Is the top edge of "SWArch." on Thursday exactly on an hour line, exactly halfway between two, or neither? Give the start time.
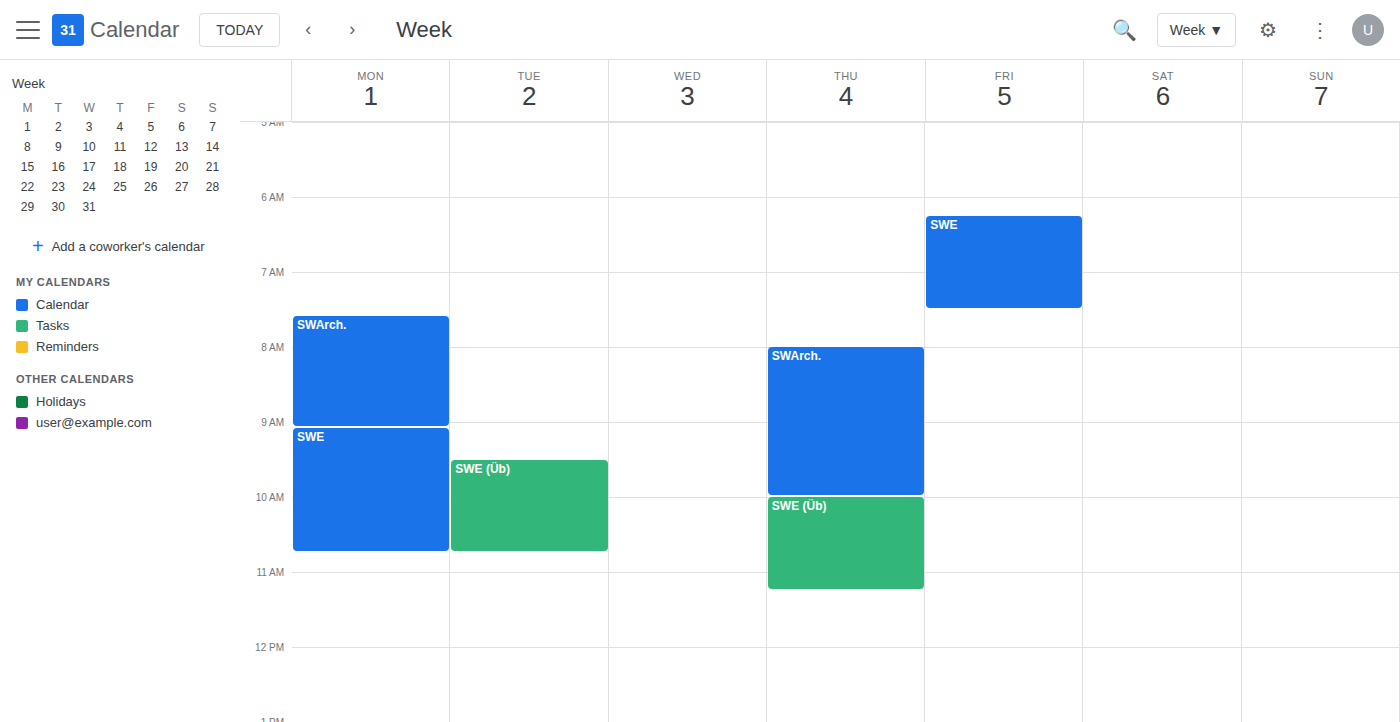
8:00 AM -- exactly on the 8 AM line.